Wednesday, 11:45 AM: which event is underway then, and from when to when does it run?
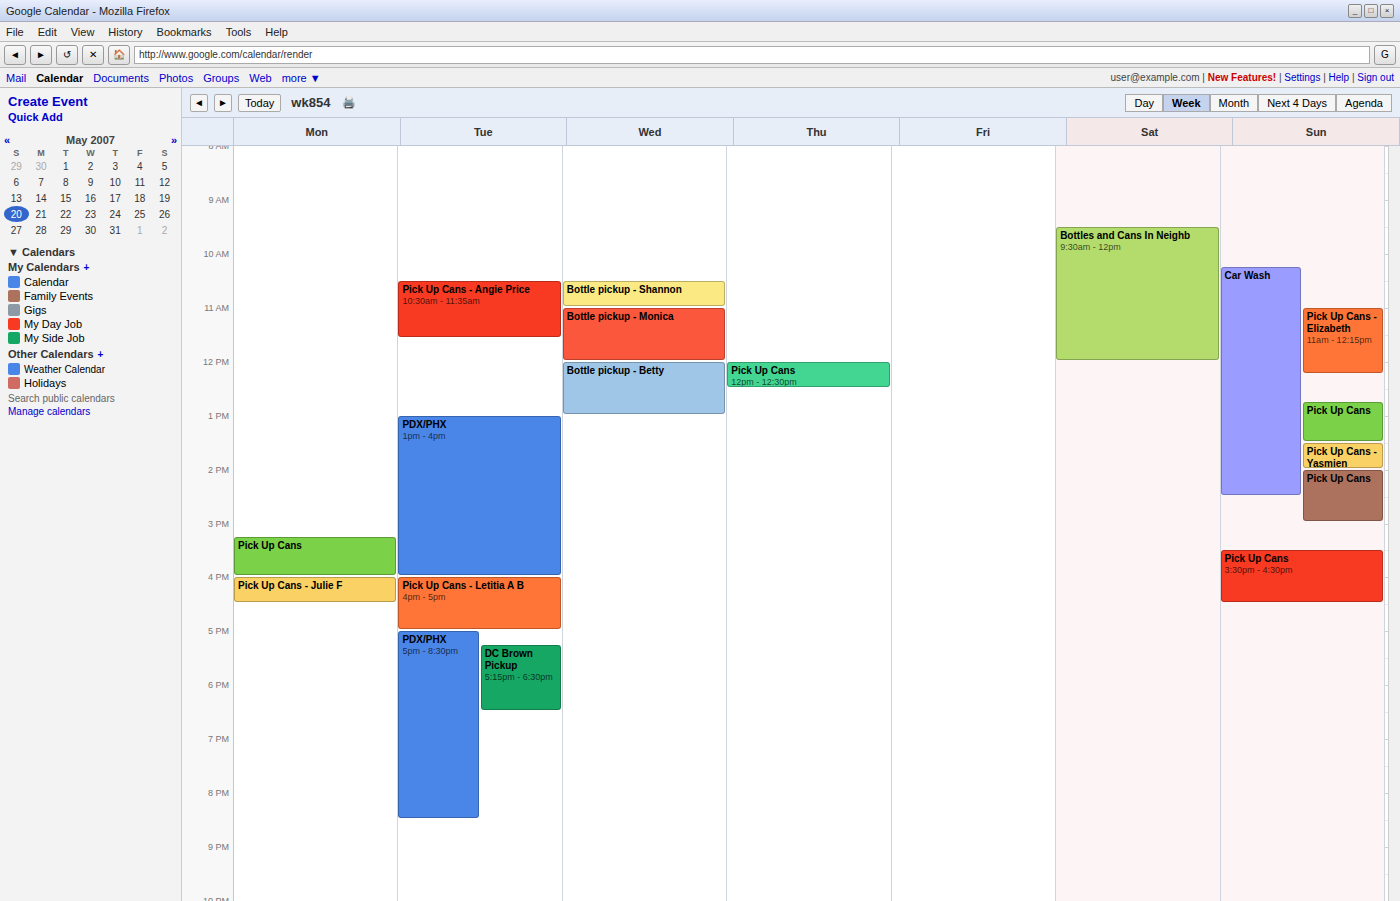
"Bottle pickup - Monica", 11:00 AM to 12:00 PM